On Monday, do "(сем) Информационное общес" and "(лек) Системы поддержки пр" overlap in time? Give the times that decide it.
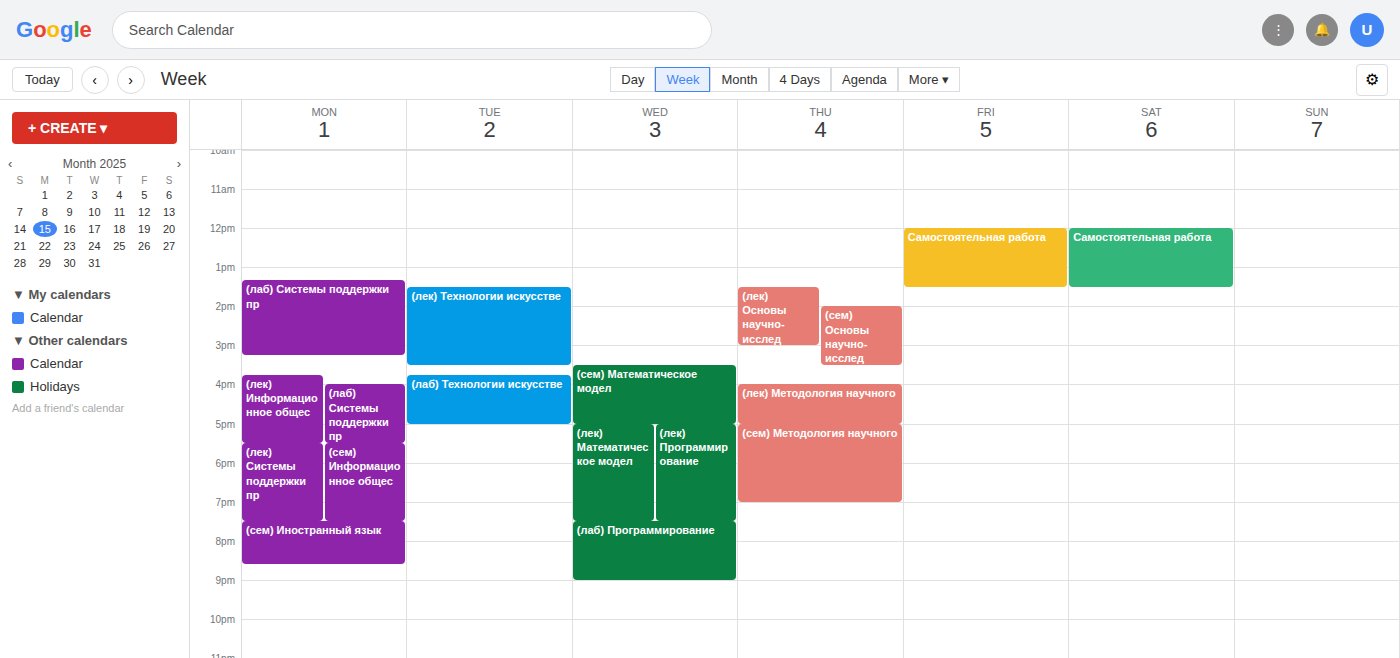
"(лек) Системы поддержки пр" runs 5:30 PM to 7:30 PM, inside "(сем) Информационное общес" -- they overlap.